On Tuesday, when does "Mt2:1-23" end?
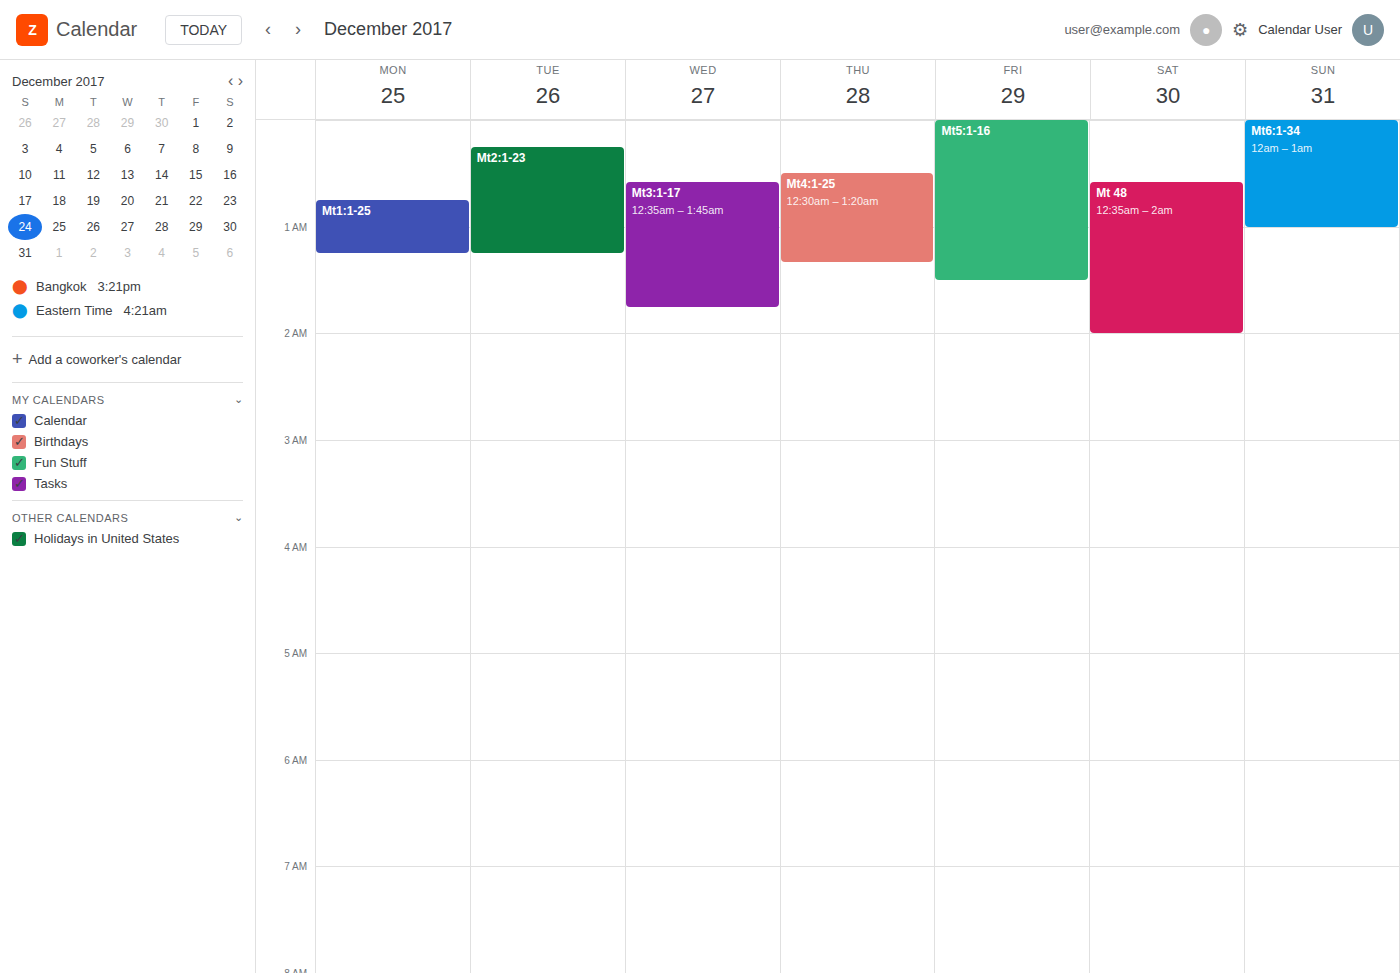
1:15 AM